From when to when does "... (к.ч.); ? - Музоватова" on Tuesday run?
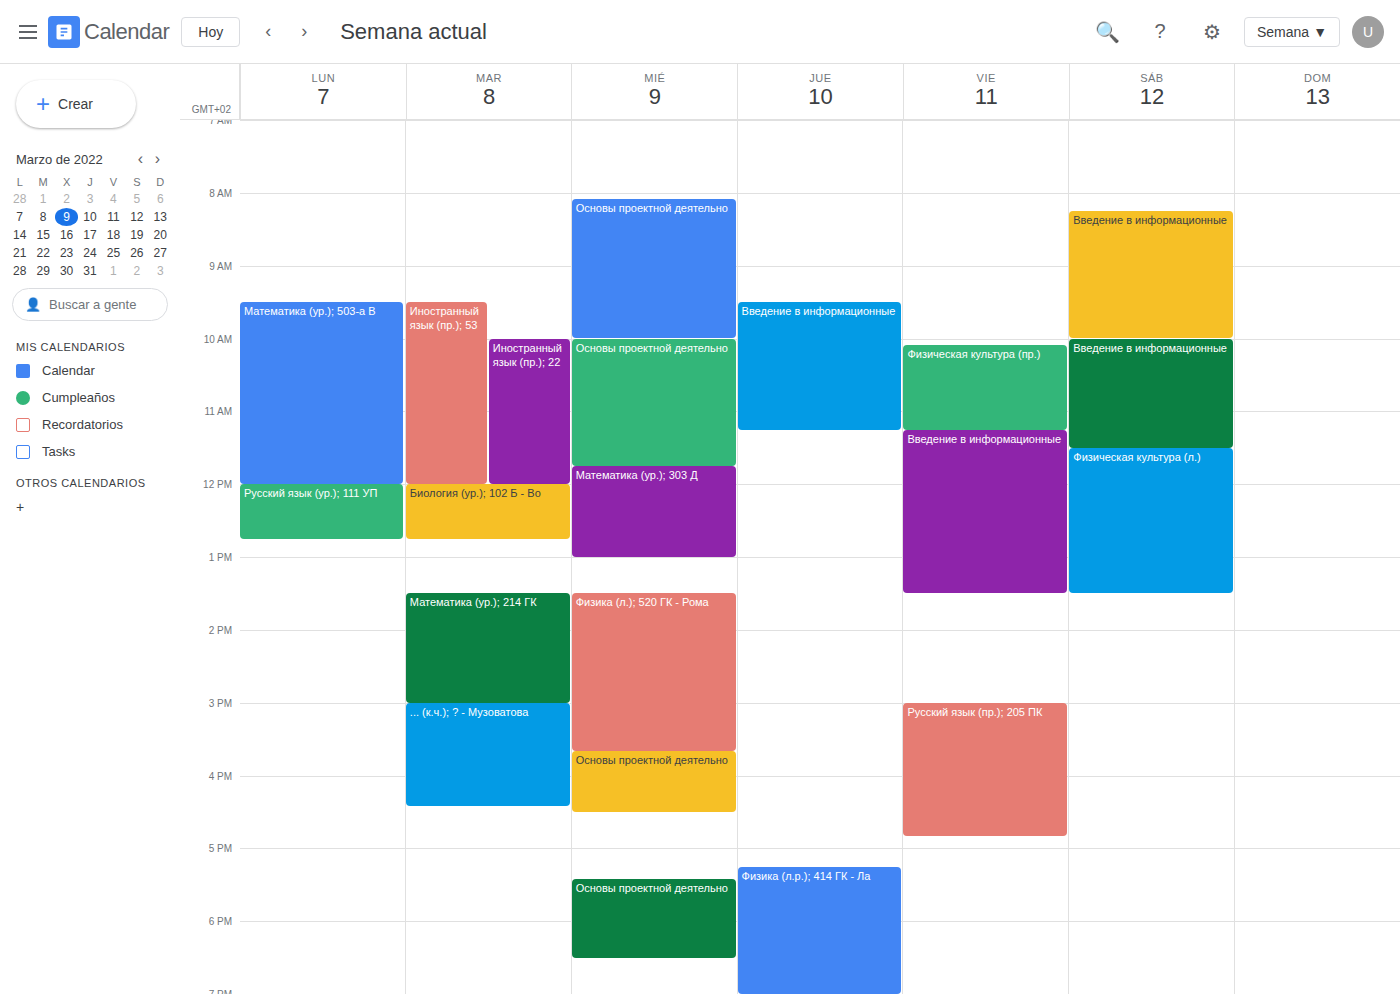
3:00 PM to 4:25 PM